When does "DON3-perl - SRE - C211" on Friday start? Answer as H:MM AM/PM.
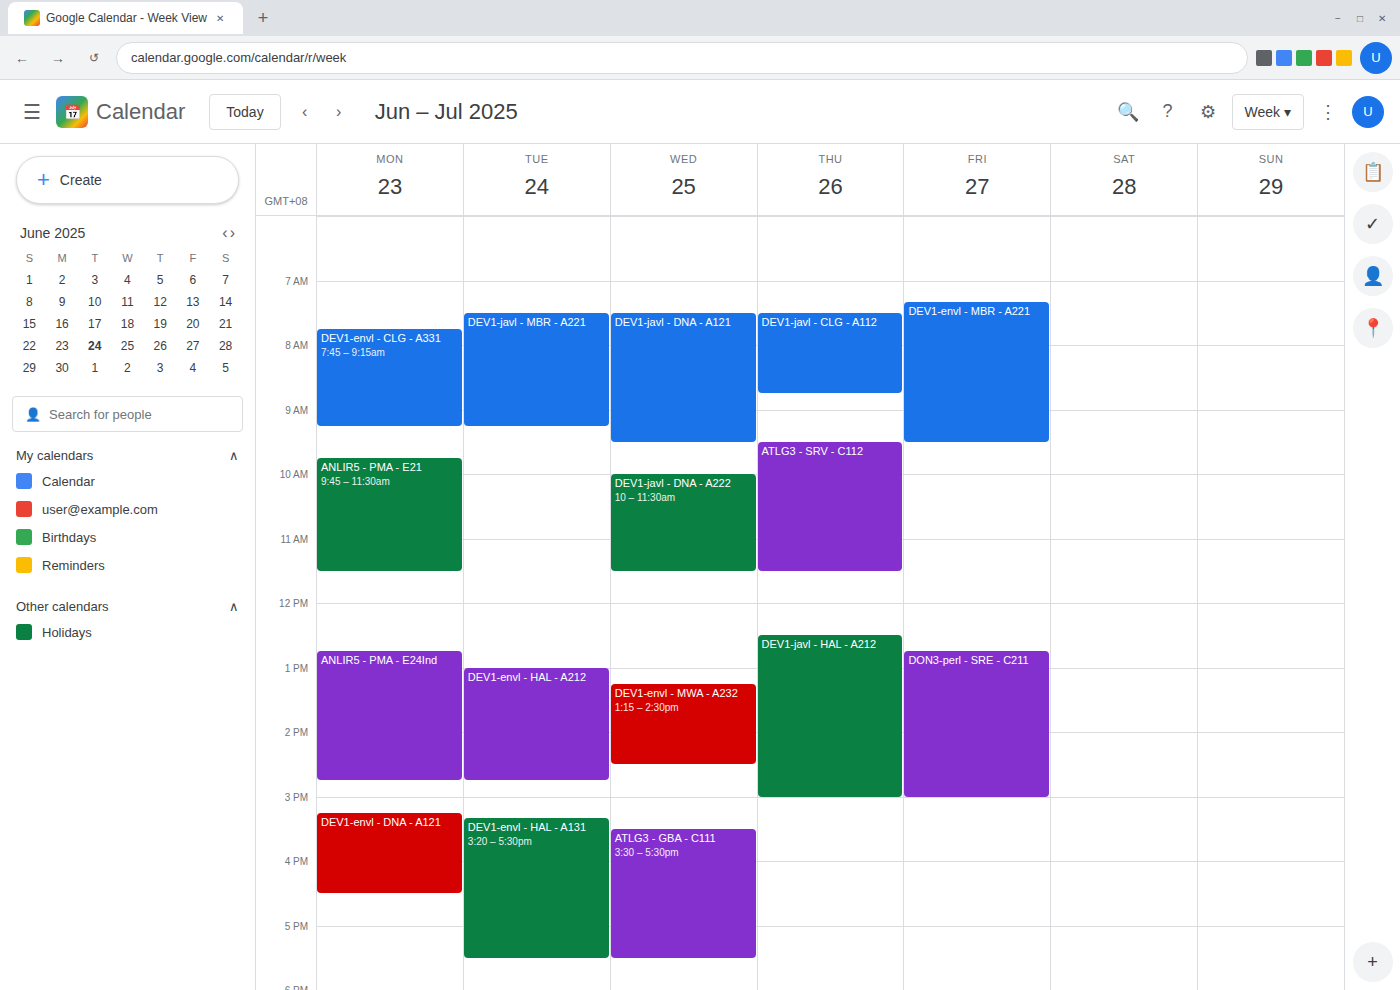
12:45 PM